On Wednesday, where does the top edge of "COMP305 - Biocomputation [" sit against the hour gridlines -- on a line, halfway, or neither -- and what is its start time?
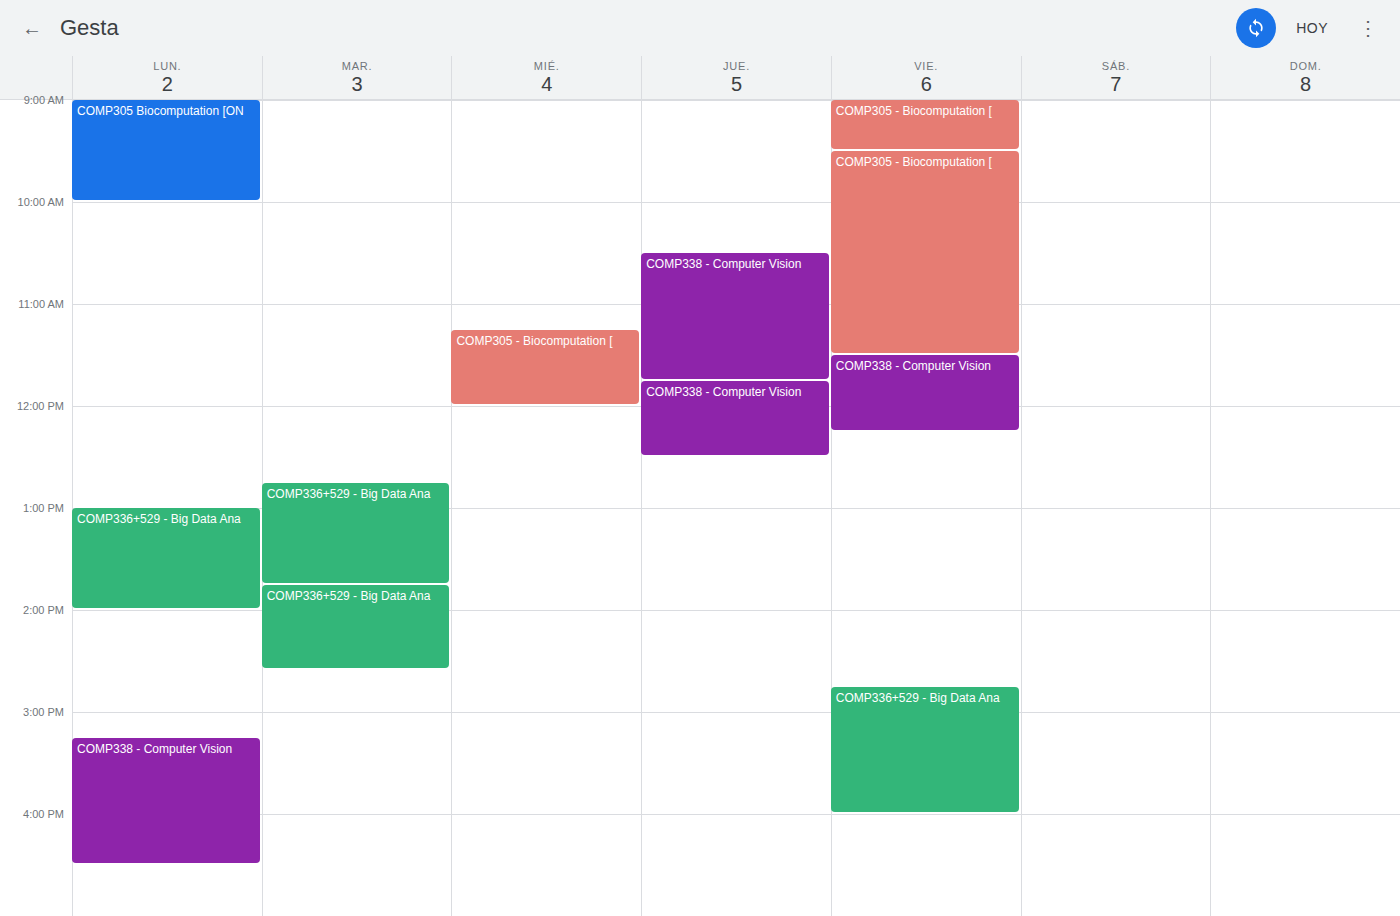
11:15 AM -- neither: a quarter of the way from the 11 AM line to the 12 PM line.